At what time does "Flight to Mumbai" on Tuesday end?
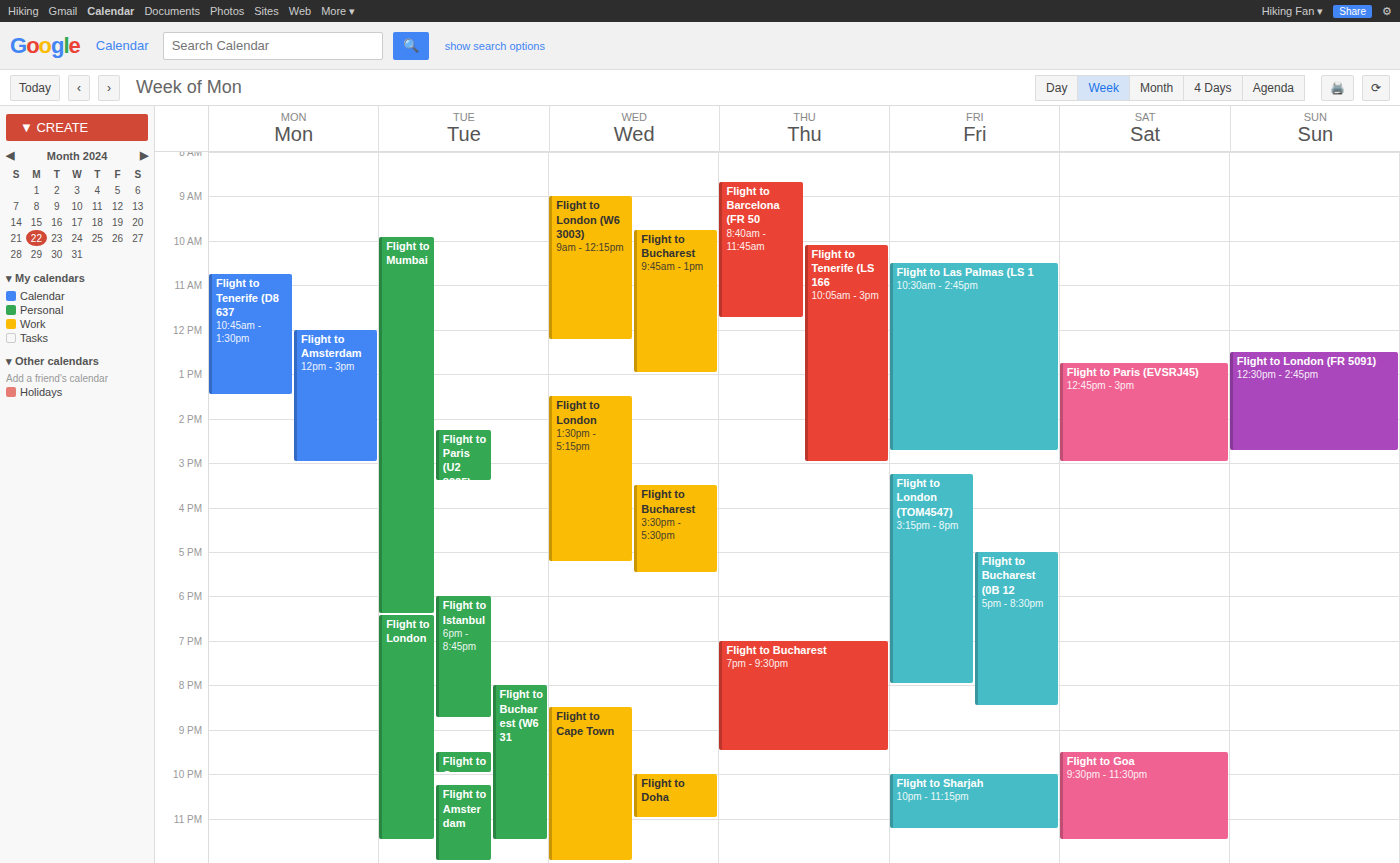
6:25 PM